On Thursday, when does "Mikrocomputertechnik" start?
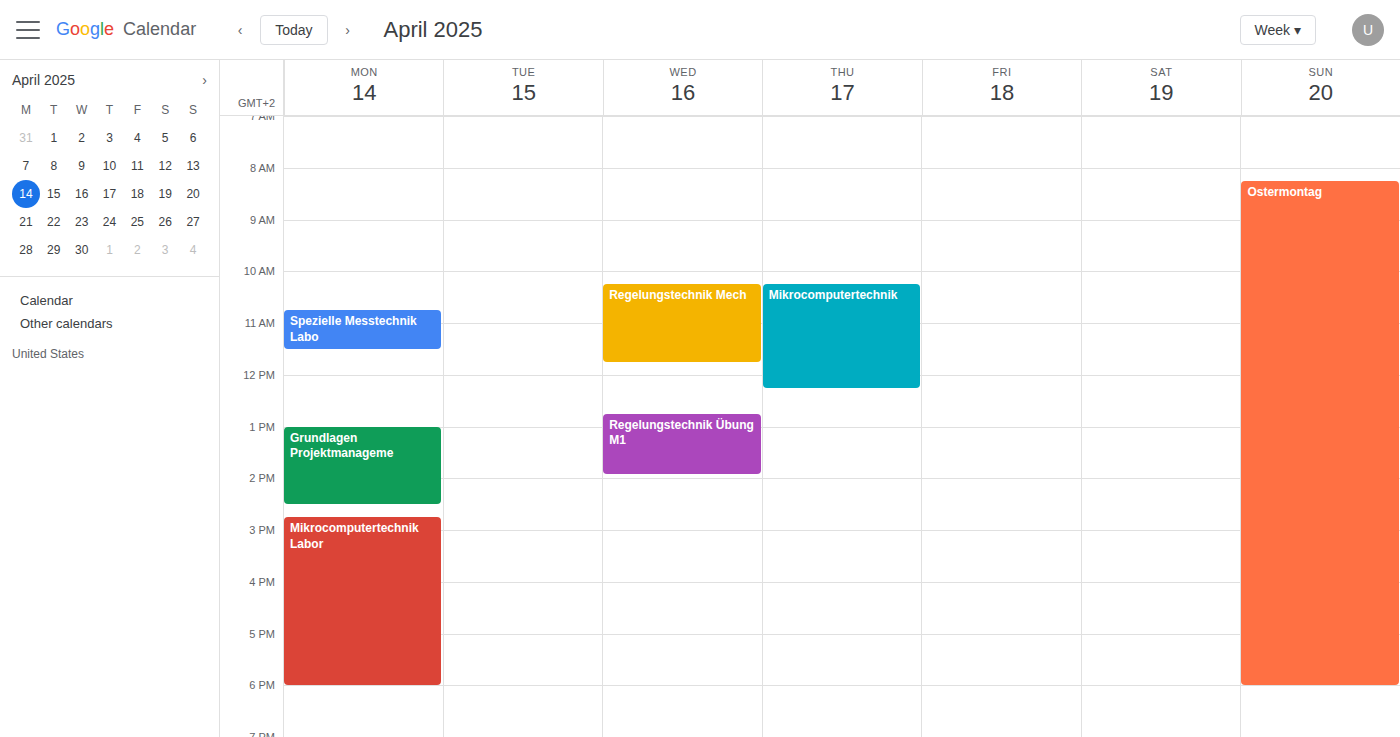
10:15 AM